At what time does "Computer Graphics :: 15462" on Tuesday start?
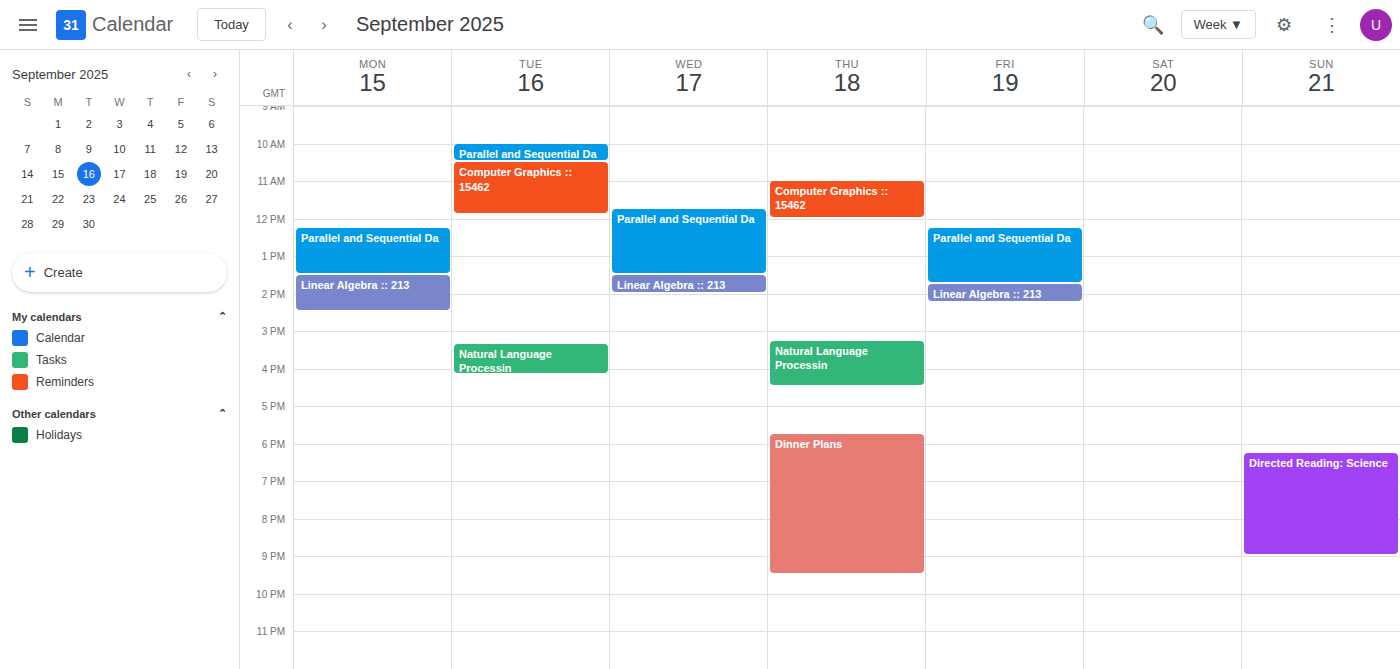
10:30 AM